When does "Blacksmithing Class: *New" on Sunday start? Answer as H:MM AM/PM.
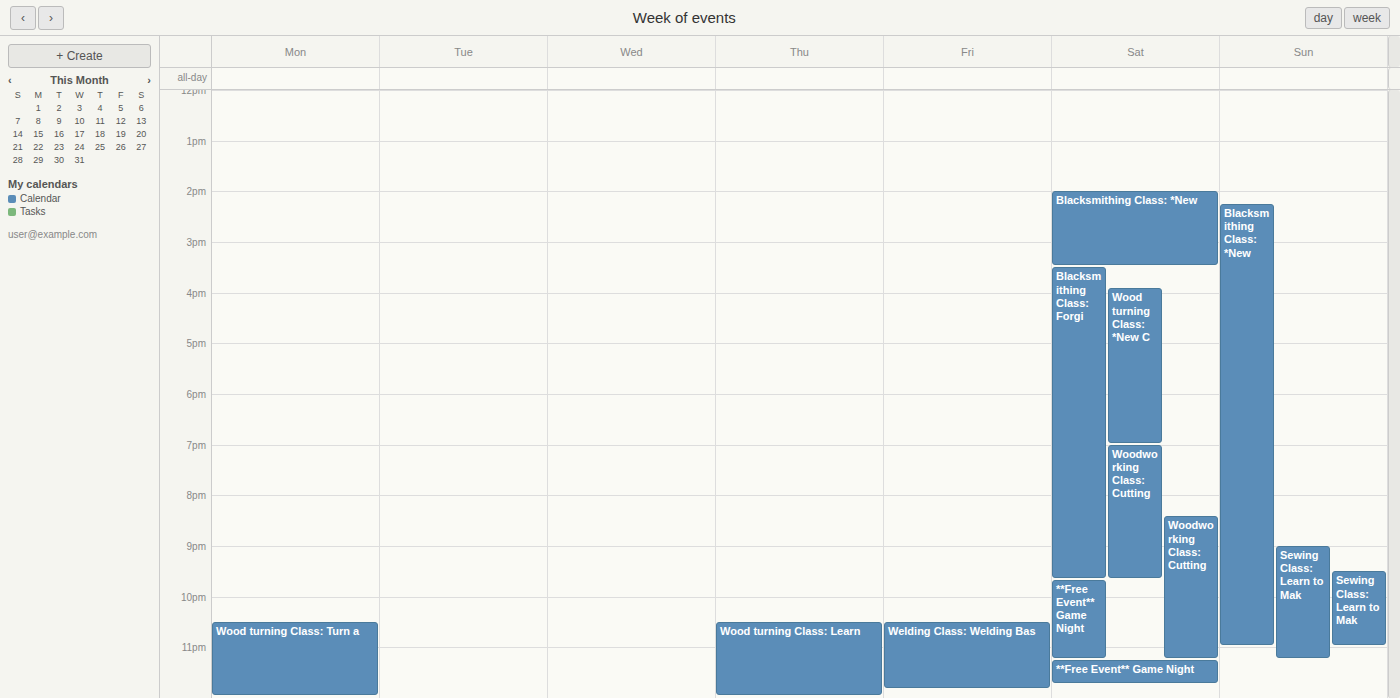
2:15 PM